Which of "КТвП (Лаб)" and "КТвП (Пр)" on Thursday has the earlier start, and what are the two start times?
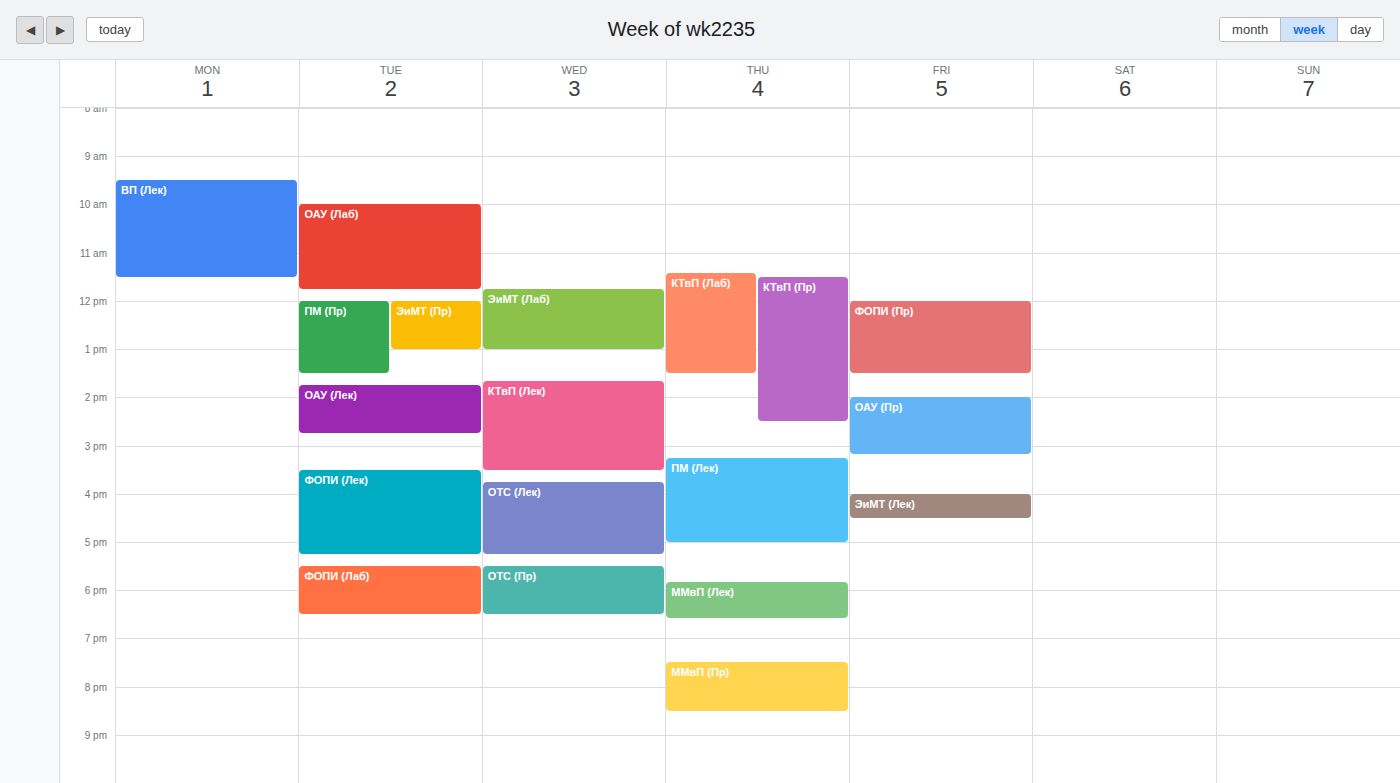
"КТвП (Лаб)" 11:25 AM; "КТвП (Пр)" 11:30 AM.